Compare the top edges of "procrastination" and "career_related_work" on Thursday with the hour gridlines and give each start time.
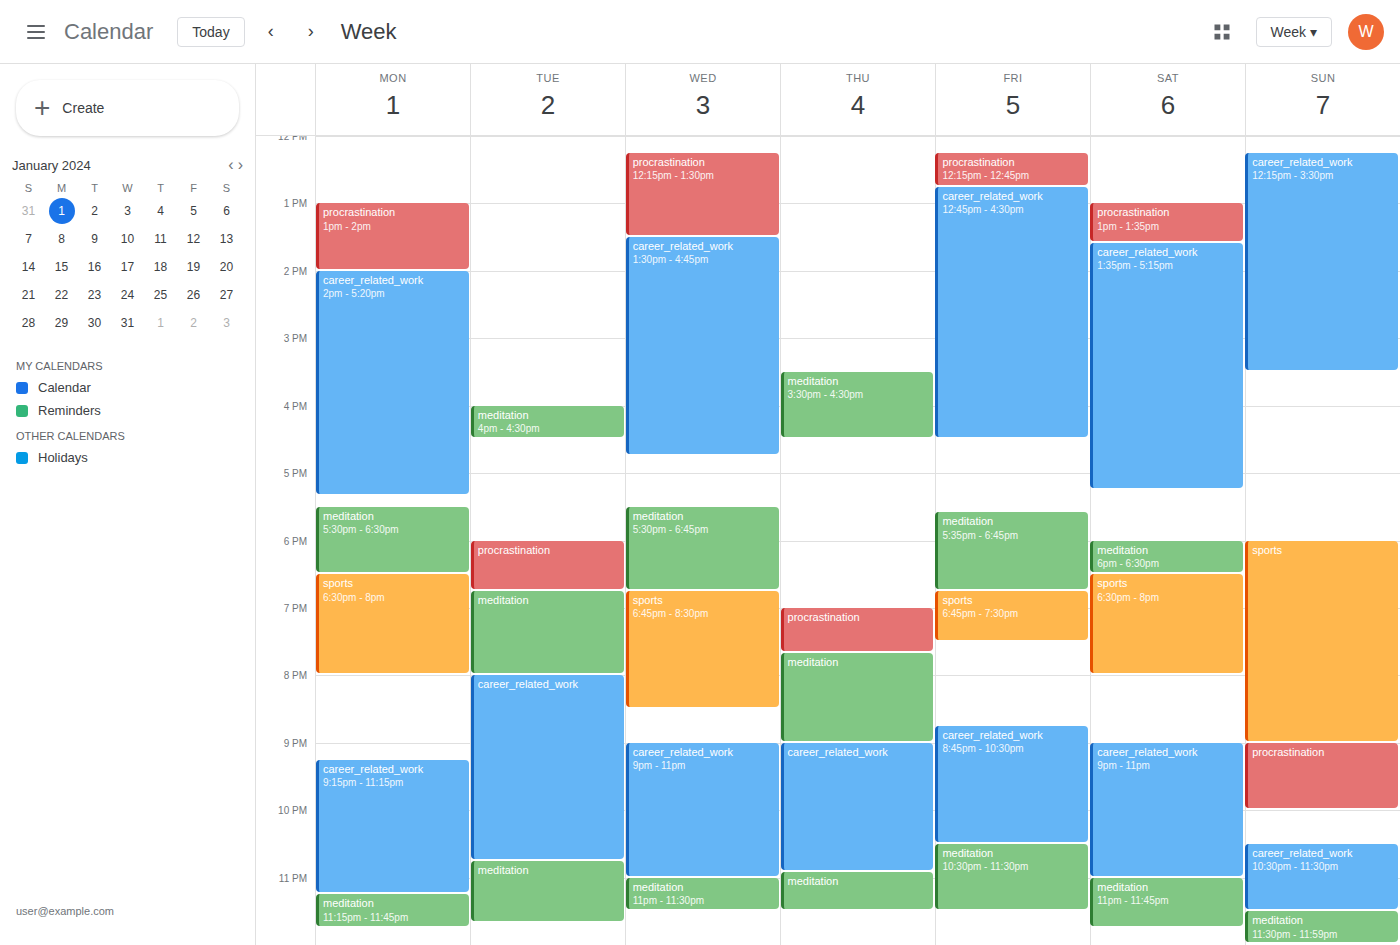
"procrastination": 7:00 PM, exactly on the 7 PM line. "career_related_work": 9:00 PM, exactly on the 9 PM line.